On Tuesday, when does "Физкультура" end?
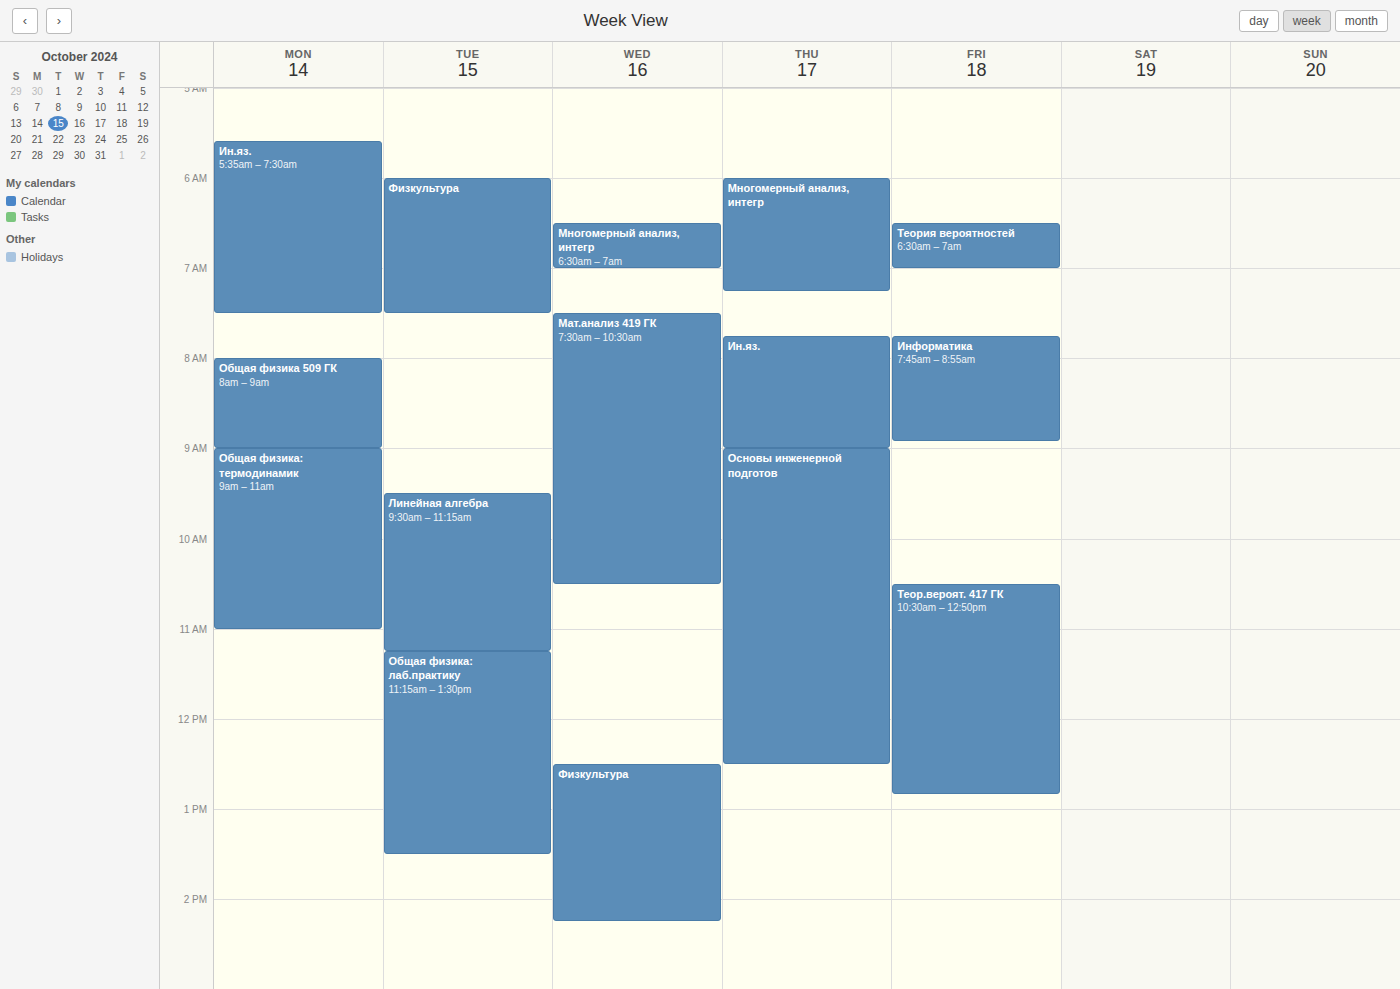
7:30 AM